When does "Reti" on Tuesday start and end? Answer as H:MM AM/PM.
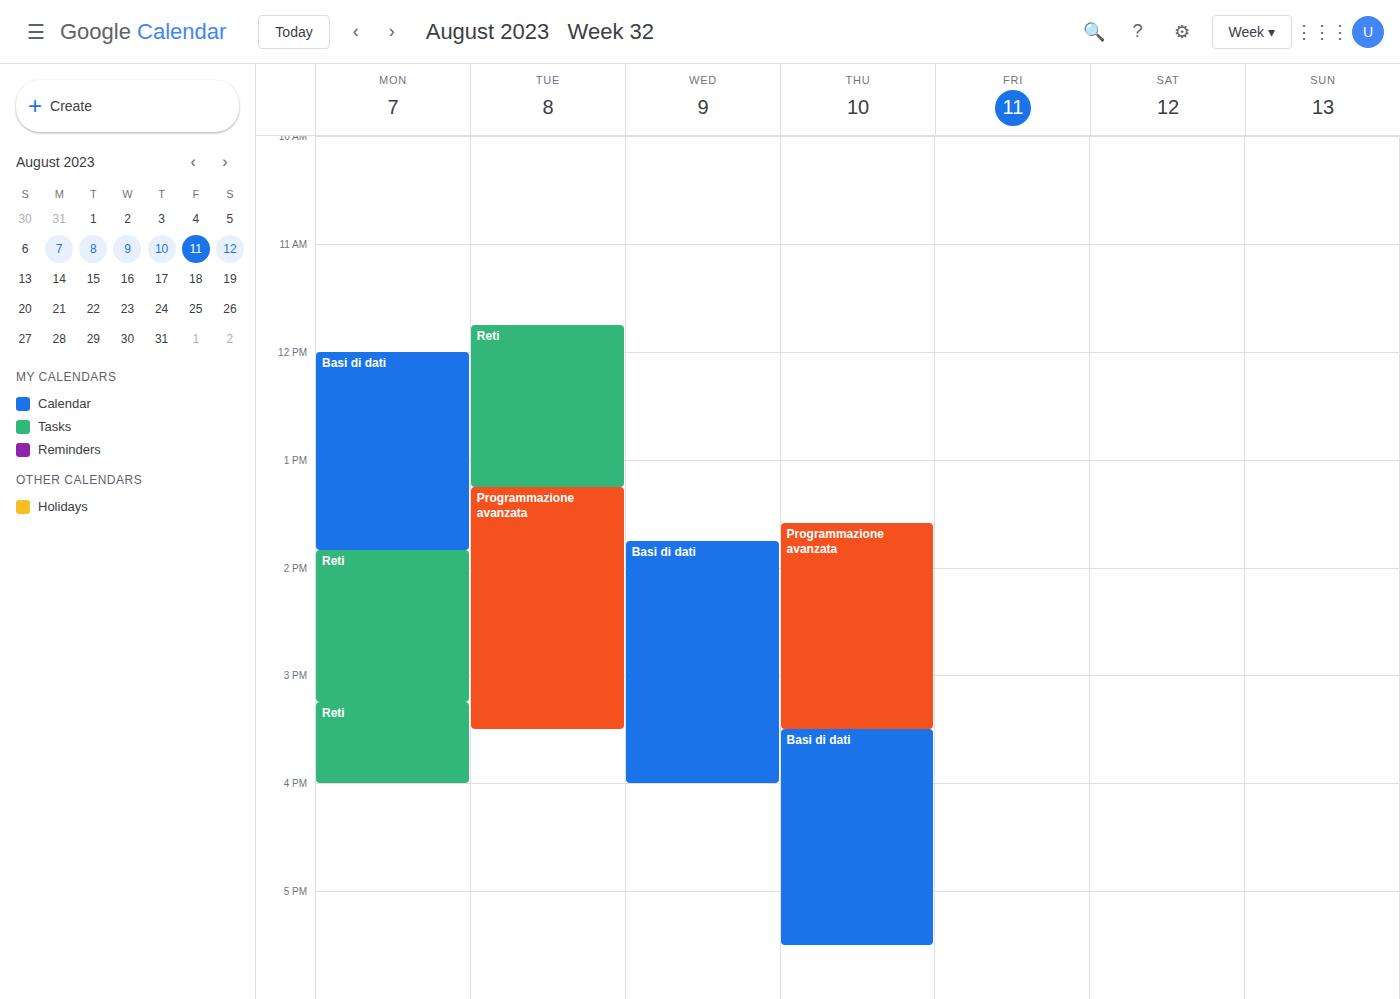
11:45 AM to 1:15 PM